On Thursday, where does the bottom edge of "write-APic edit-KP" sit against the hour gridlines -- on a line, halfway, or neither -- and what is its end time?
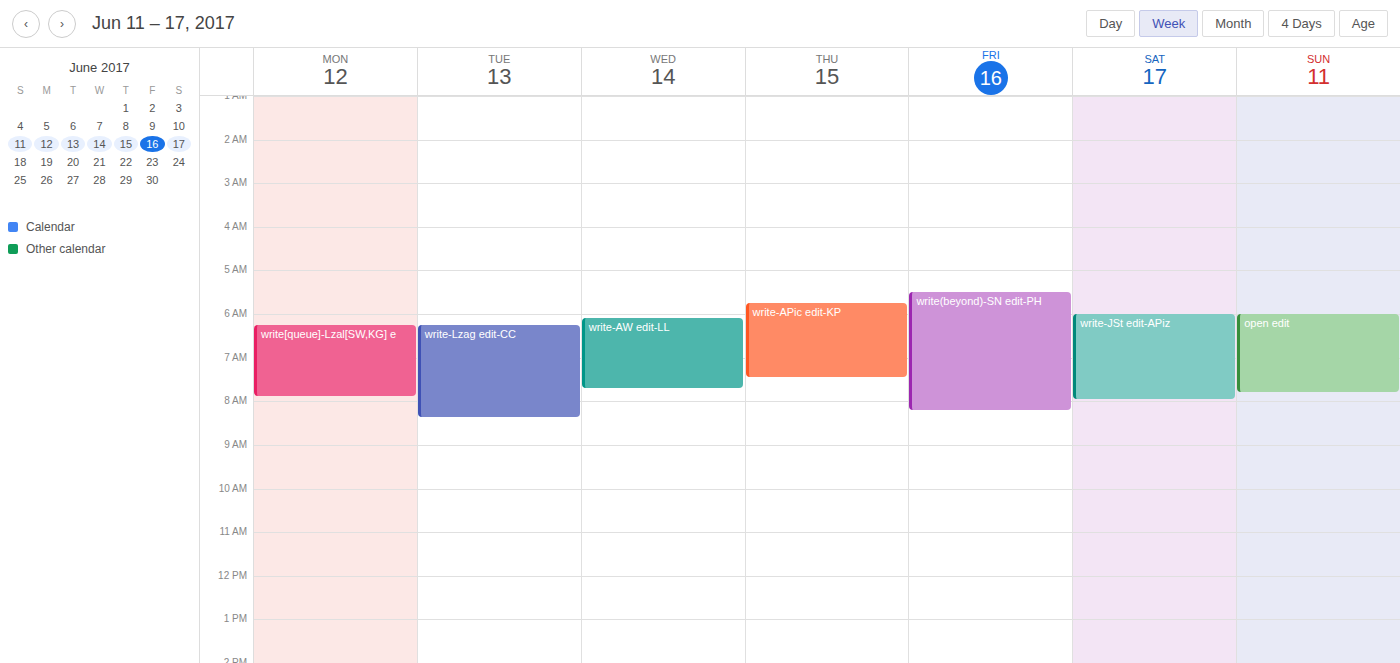
7:30 AM -- halfway between the 7 AM and 8 AM lines.